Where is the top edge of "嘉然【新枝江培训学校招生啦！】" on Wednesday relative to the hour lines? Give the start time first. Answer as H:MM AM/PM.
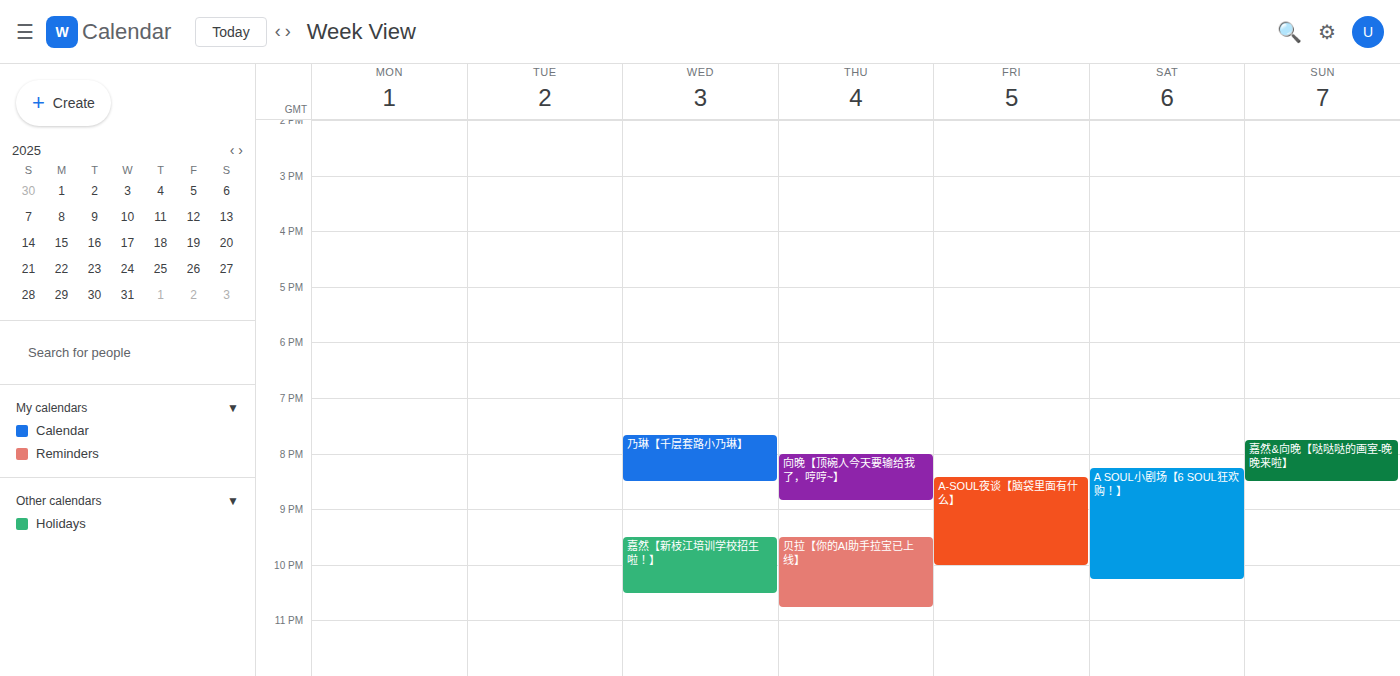
9:30 PM -- halfway between the 9 PM and 10 PM lines.